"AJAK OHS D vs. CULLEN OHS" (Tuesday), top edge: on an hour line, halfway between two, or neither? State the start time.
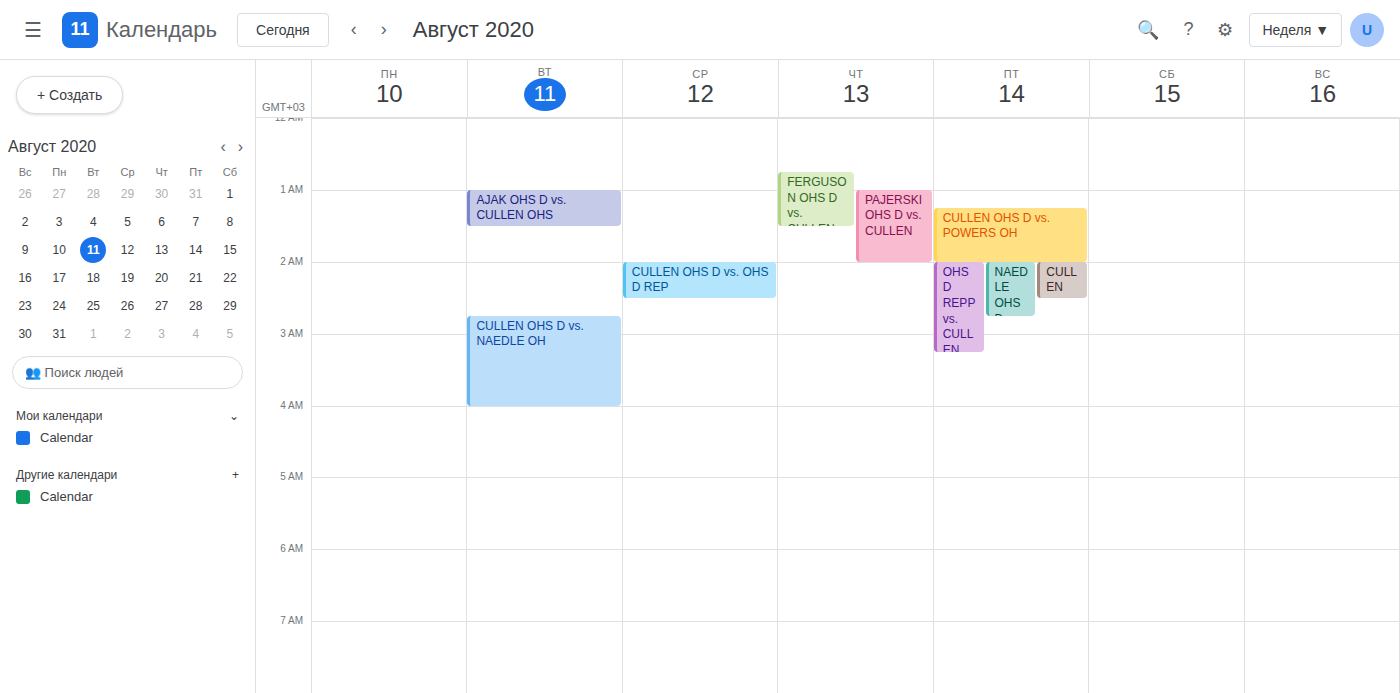
1:00 AM -- exactly on the 1 AM line.